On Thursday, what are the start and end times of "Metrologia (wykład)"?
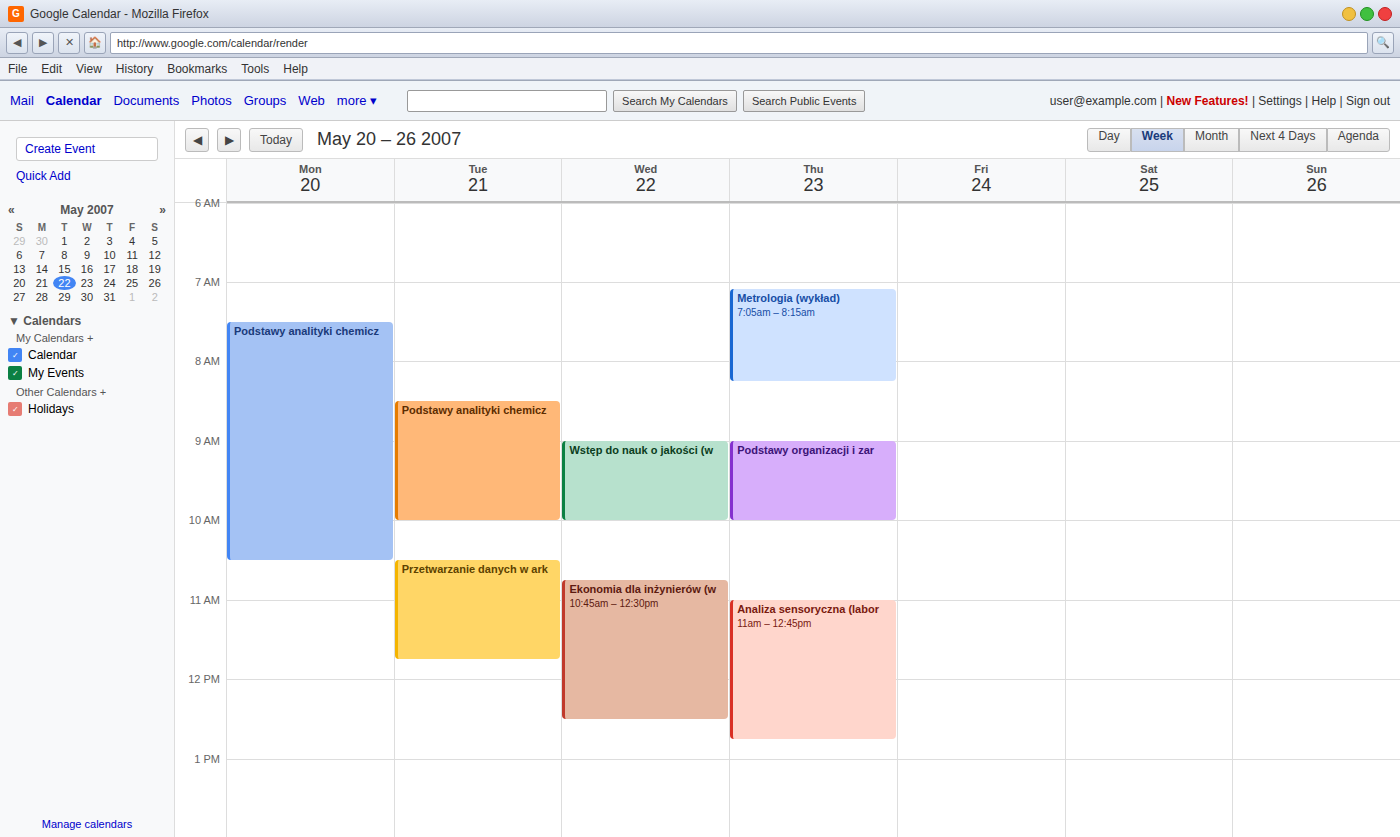
7:05 AM to 8:15 AM